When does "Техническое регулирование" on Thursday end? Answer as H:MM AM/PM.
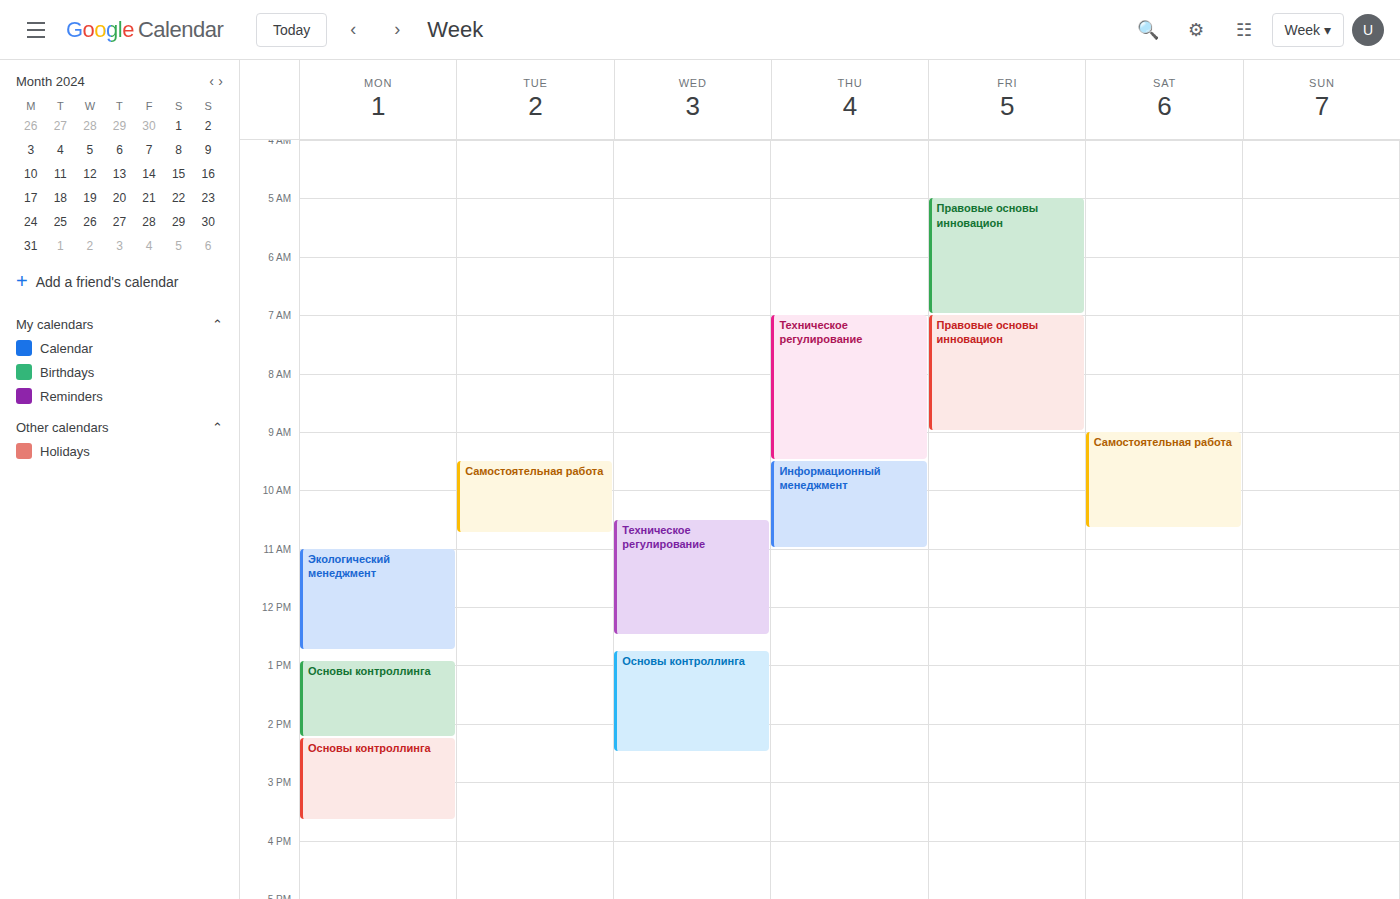
9:30 AM